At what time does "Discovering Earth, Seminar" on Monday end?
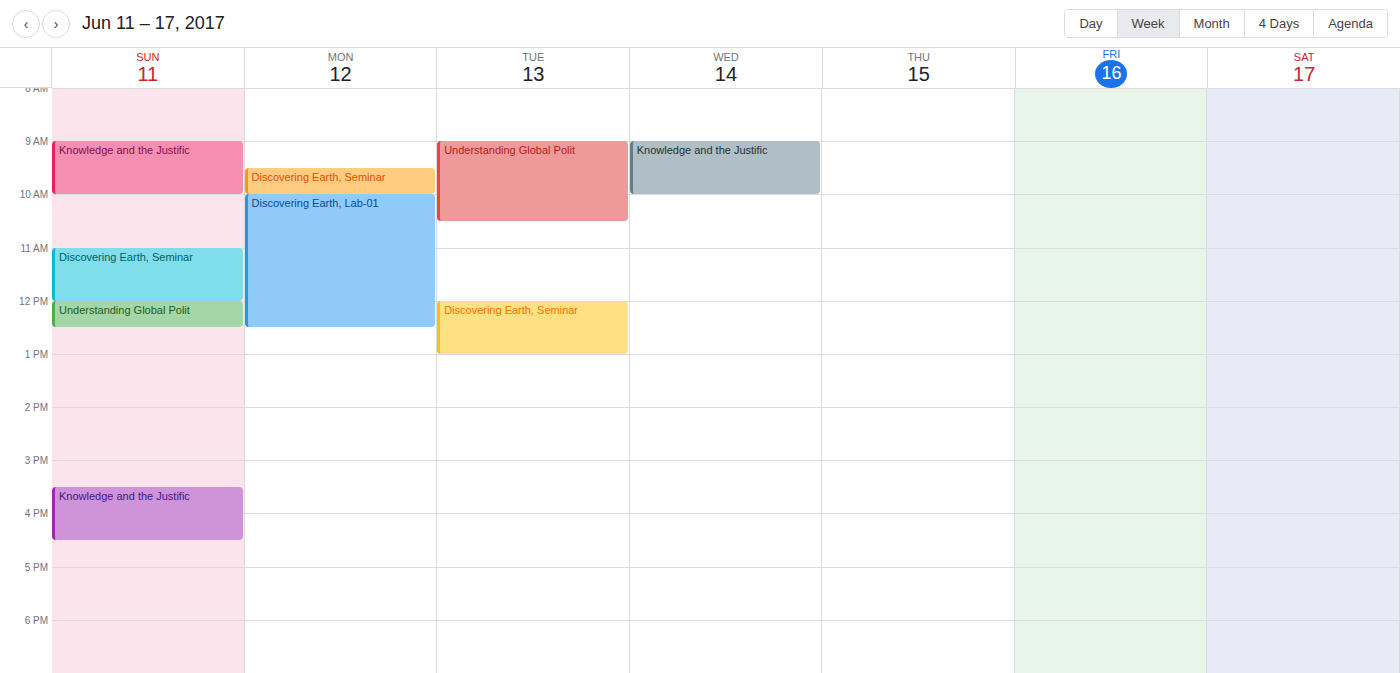
10:00